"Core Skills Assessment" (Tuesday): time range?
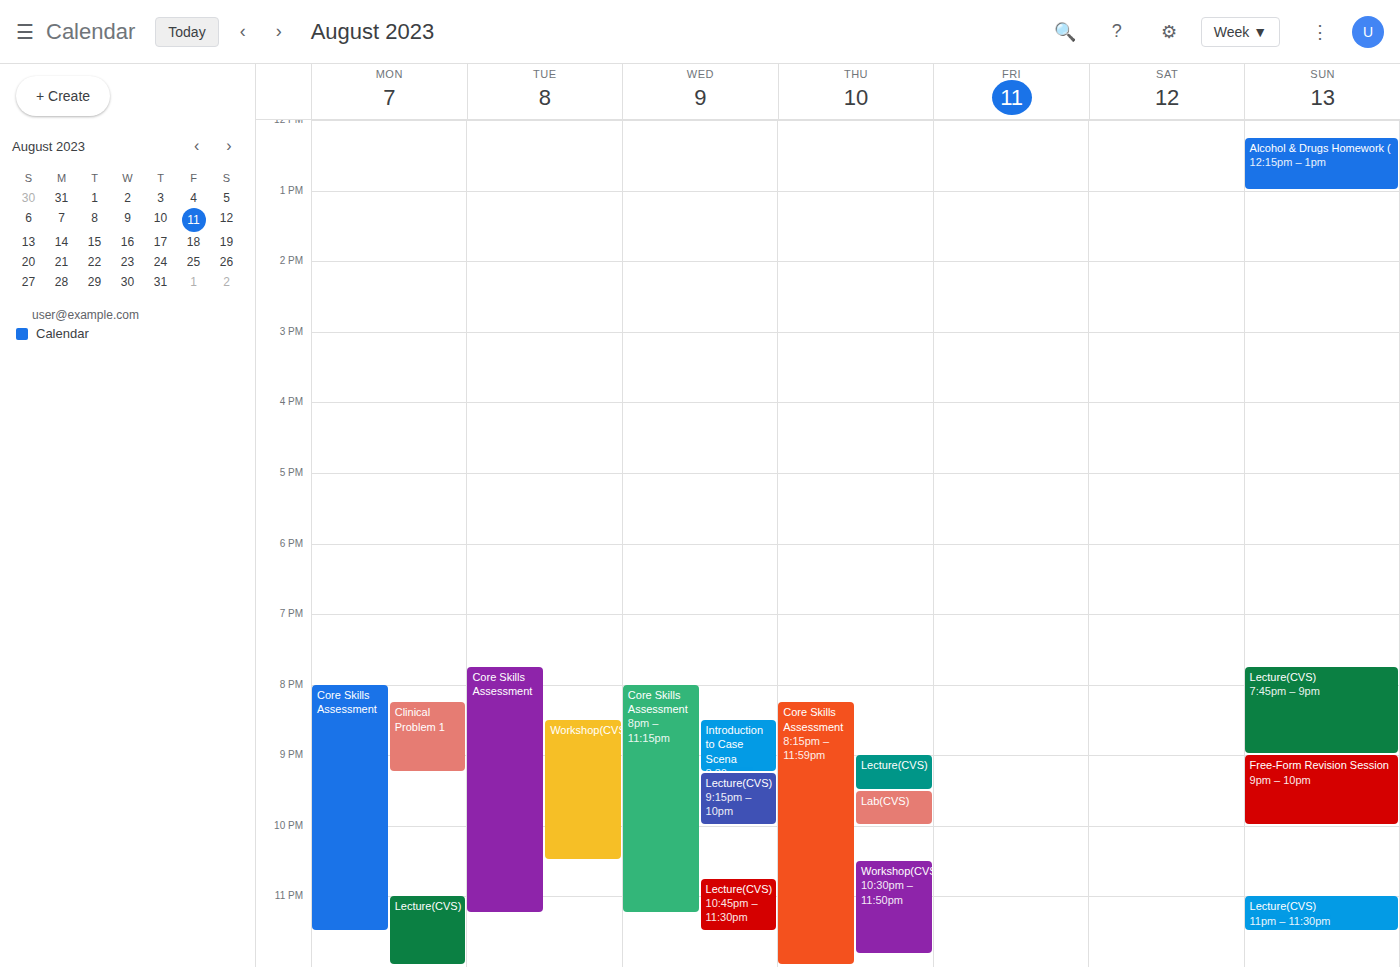
7:45 PM to 11:15 PM